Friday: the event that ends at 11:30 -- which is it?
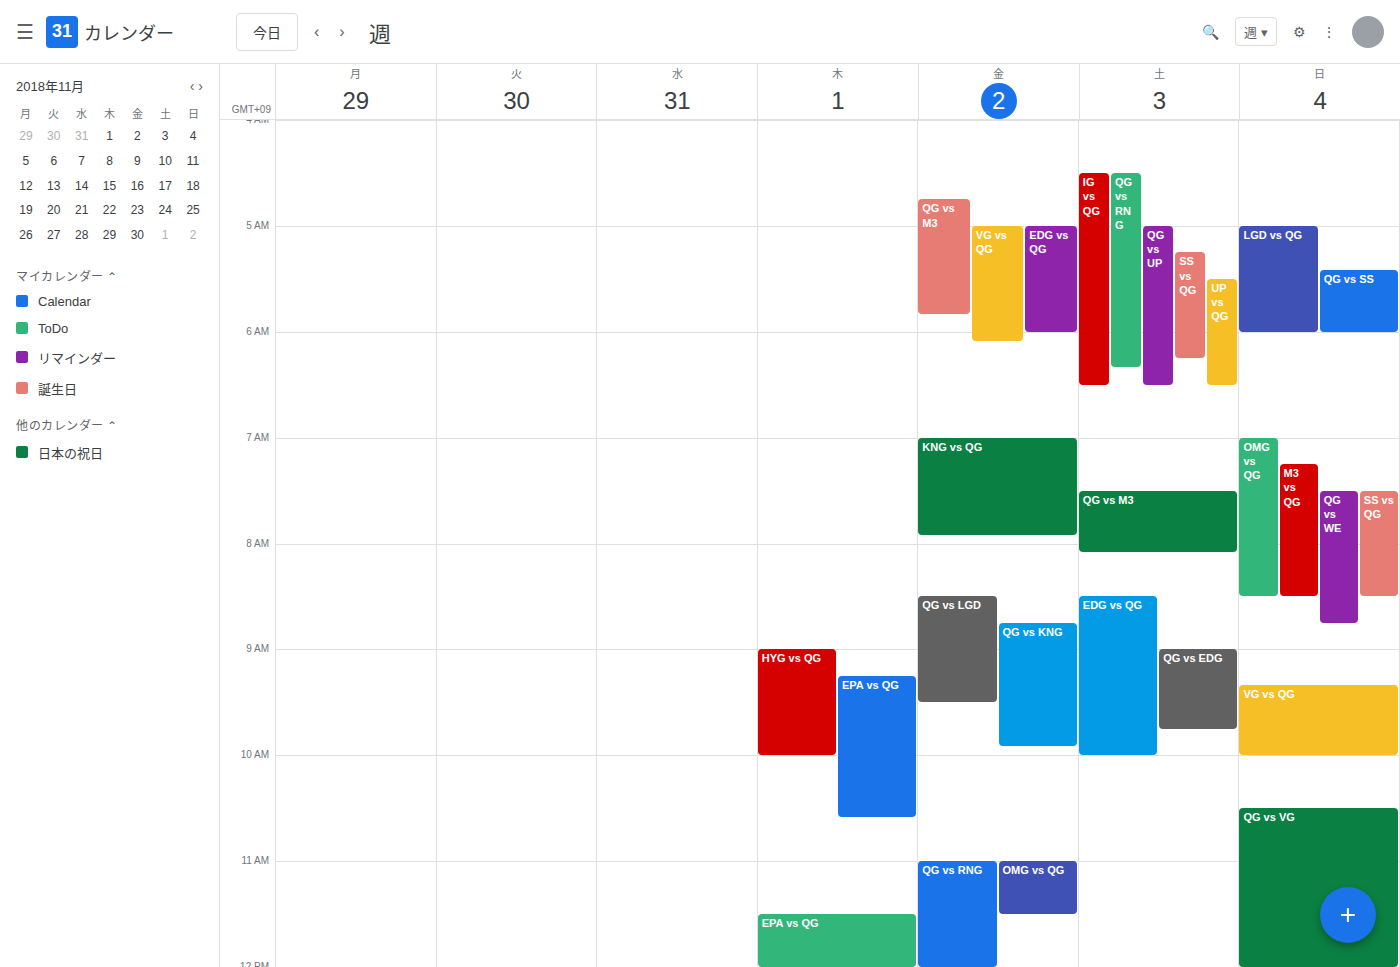
"OMG vs QG"